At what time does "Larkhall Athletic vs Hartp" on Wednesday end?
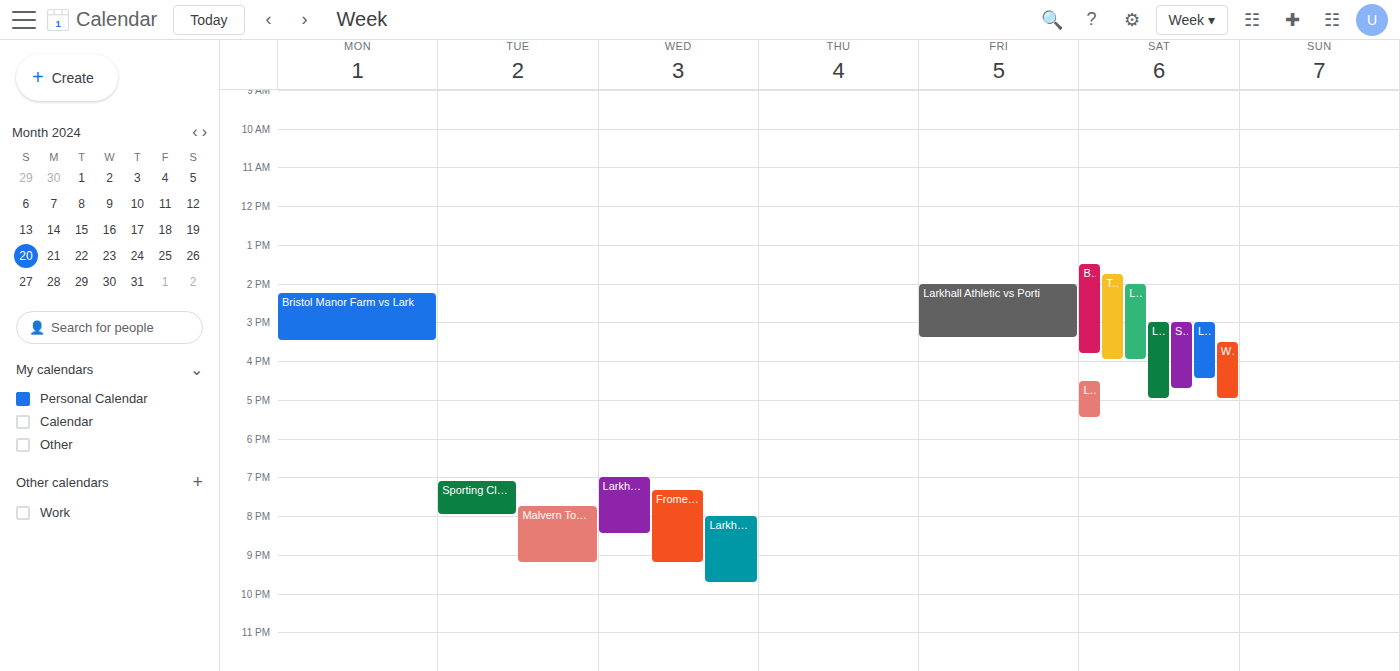
20:30